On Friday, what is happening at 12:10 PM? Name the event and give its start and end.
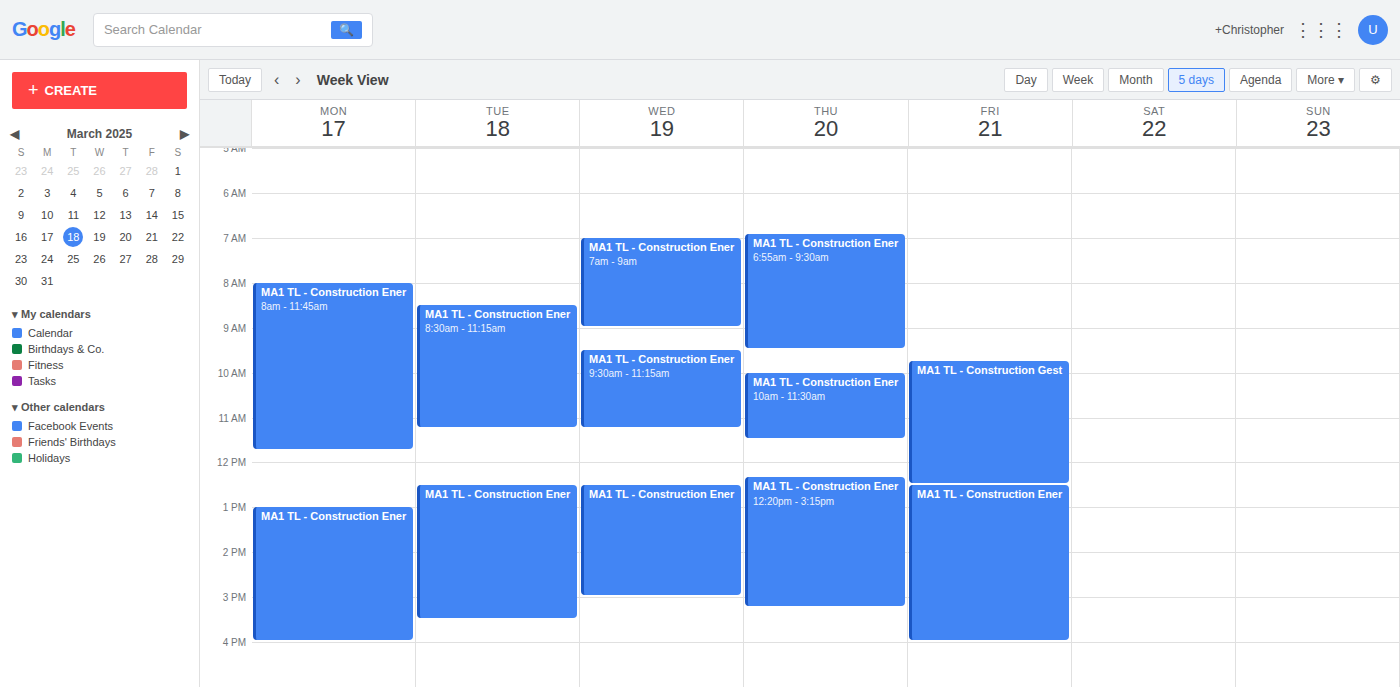
"MA1 TL - Construction Gest", 9:45 AM to 12:30 PM